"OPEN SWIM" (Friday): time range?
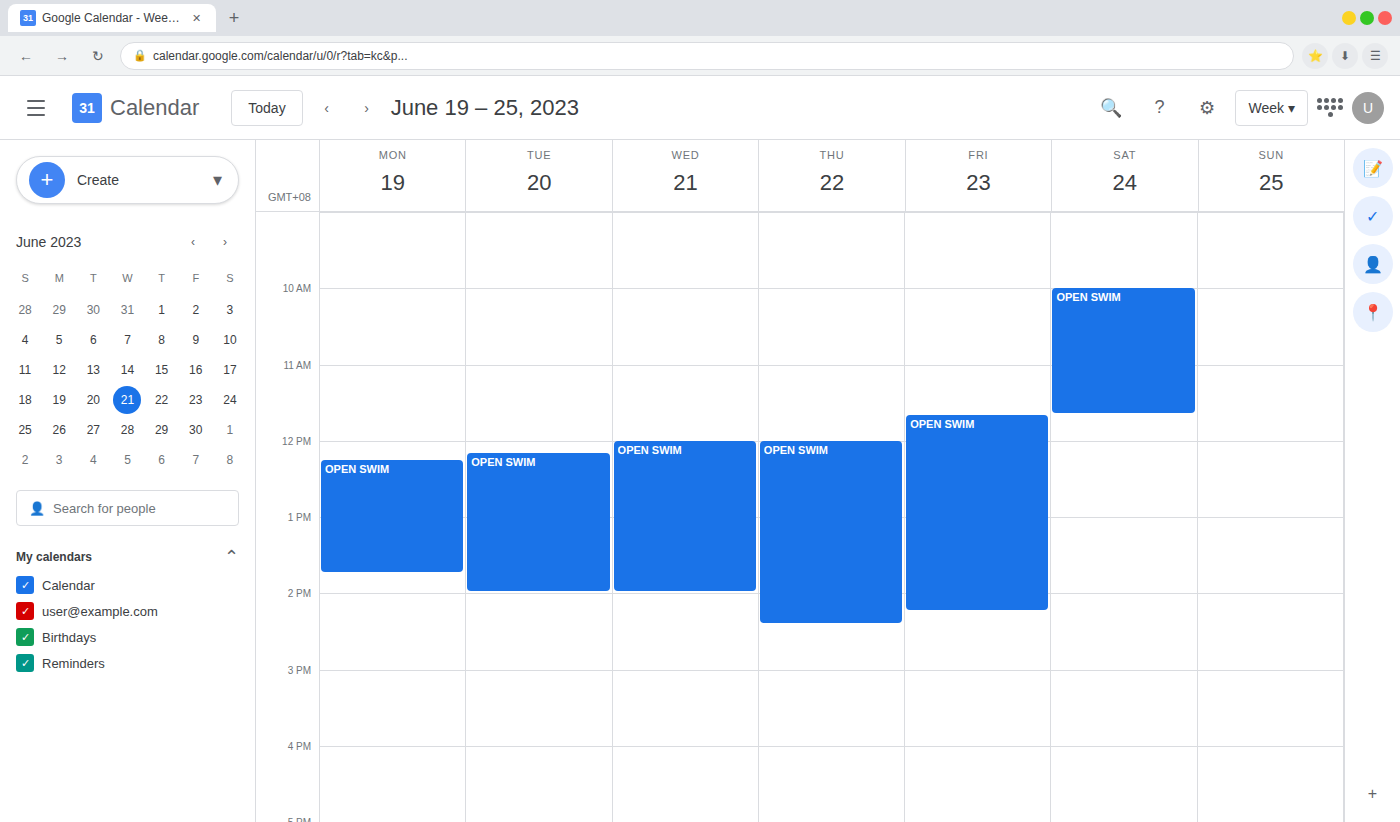
11:40 AM to 2:15 PM